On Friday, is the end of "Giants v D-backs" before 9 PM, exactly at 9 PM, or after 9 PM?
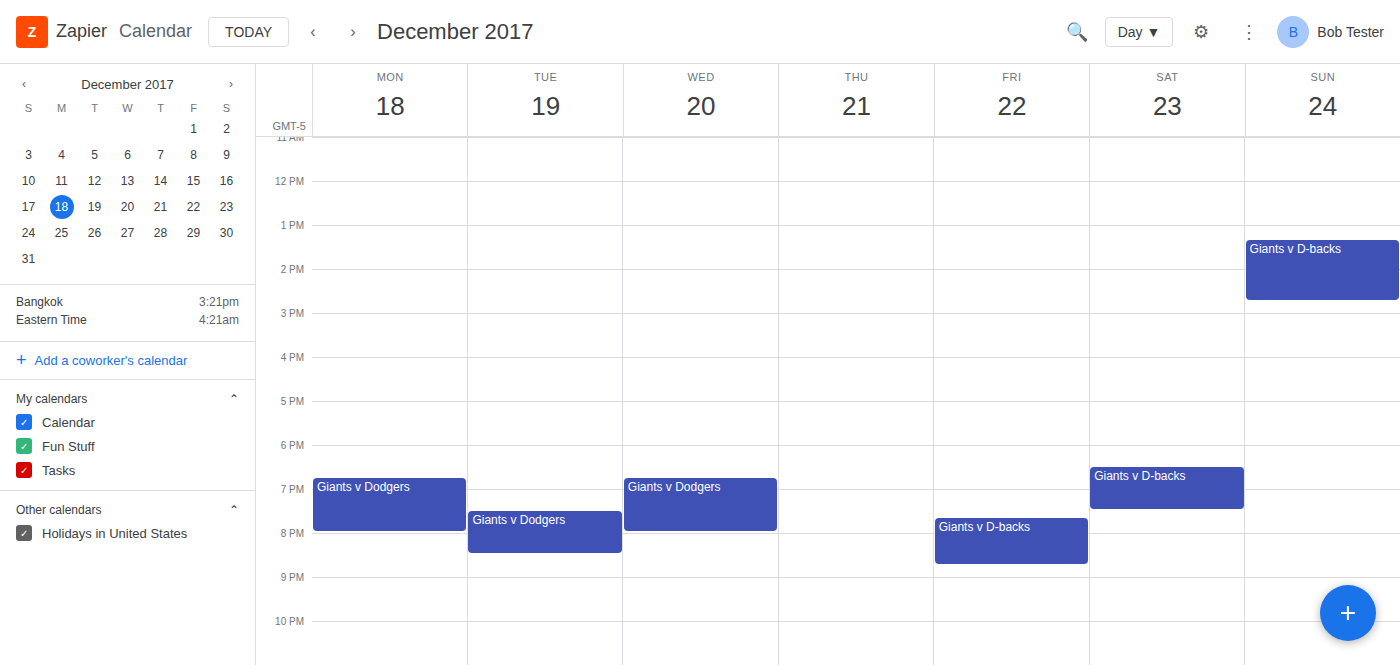
8:45 PM -- before 9 PM, 15 minutes above the 9 PM line.